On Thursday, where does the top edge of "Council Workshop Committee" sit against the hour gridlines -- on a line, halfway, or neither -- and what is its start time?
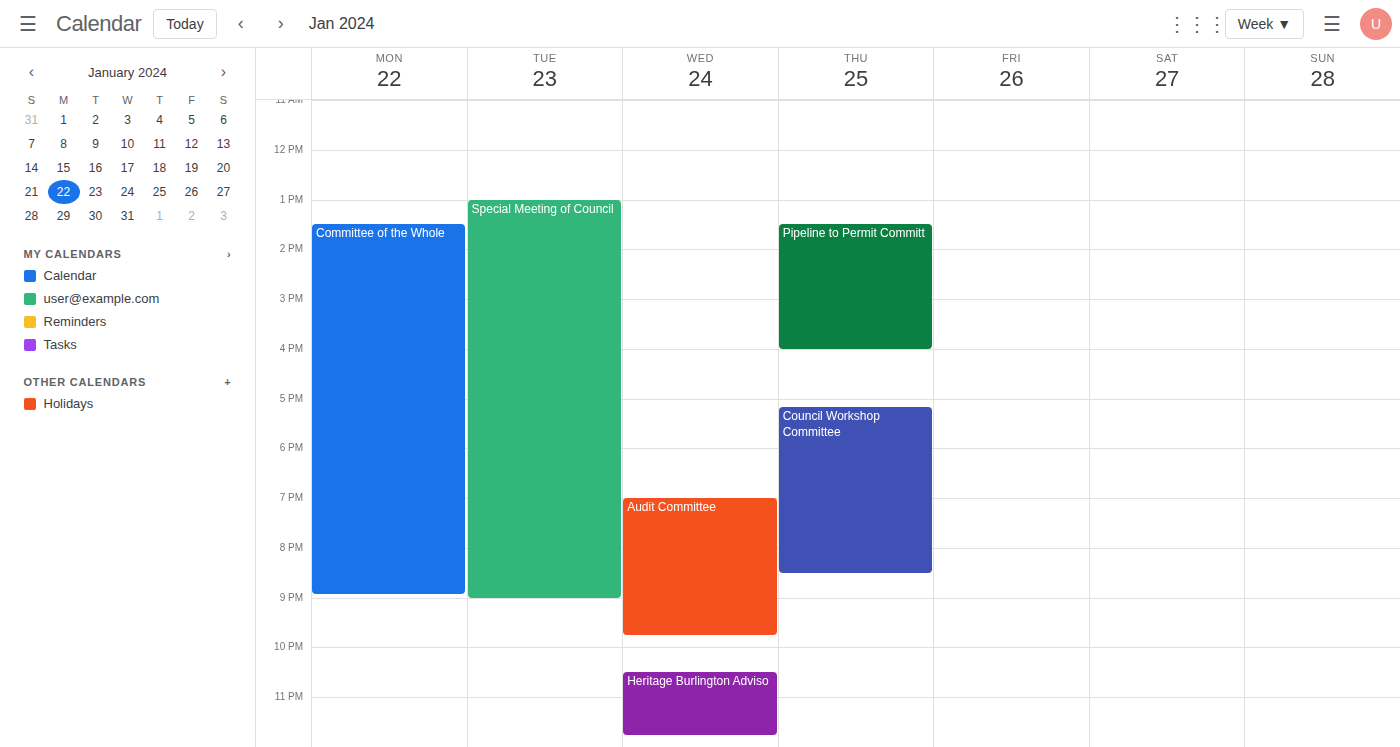
5:10 PM -- neither: 10 minutes below the 5 PM line and 50 minutes above the 6 PM line.